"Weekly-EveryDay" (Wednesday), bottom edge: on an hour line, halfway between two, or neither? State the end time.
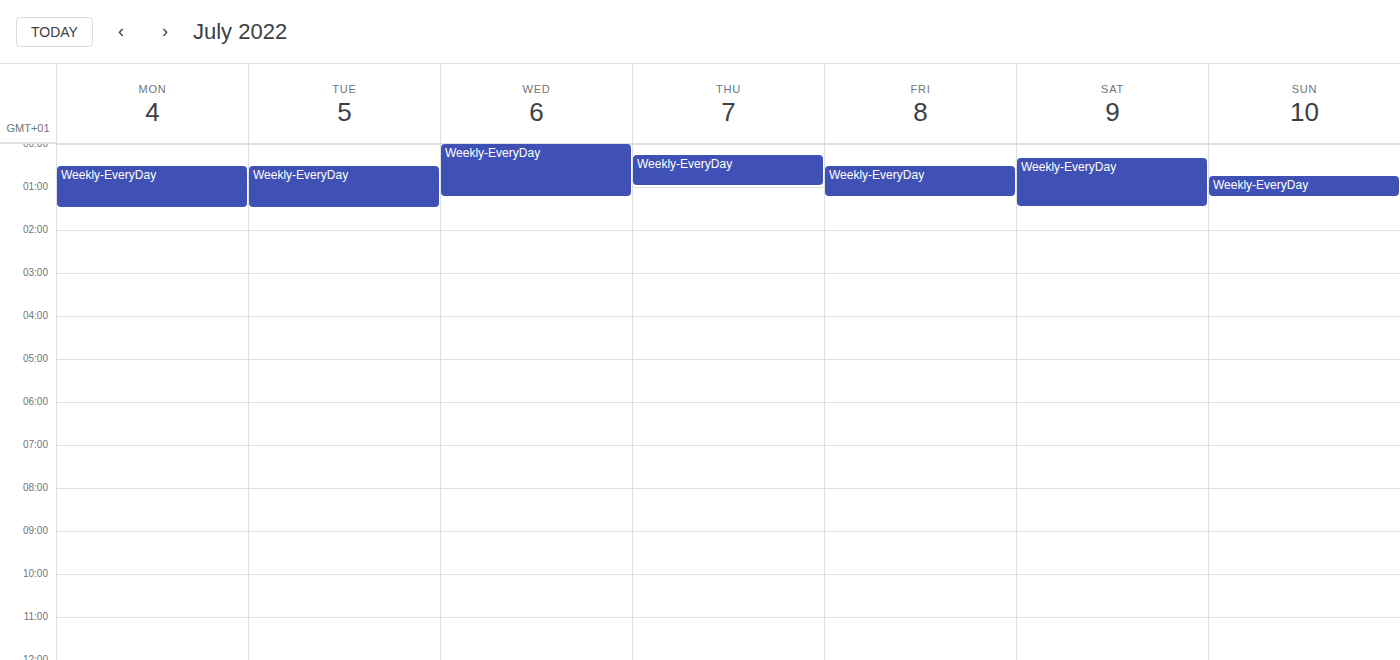
01:15 -- neither: a quarter of the way from the 01:00 line to the 02:00 line.